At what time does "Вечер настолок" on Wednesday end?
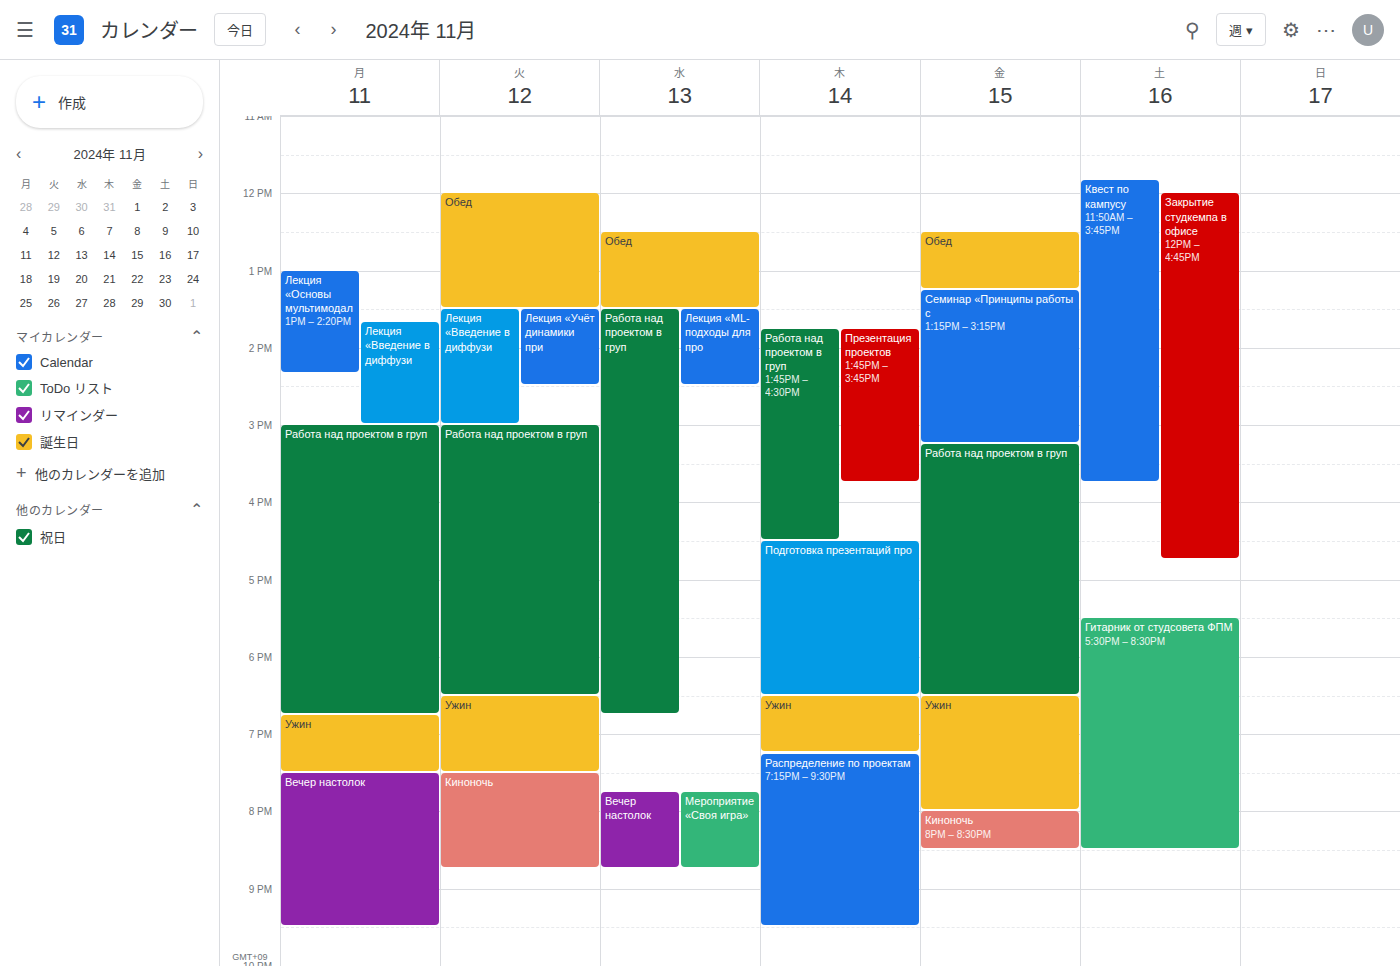
8:45 PM